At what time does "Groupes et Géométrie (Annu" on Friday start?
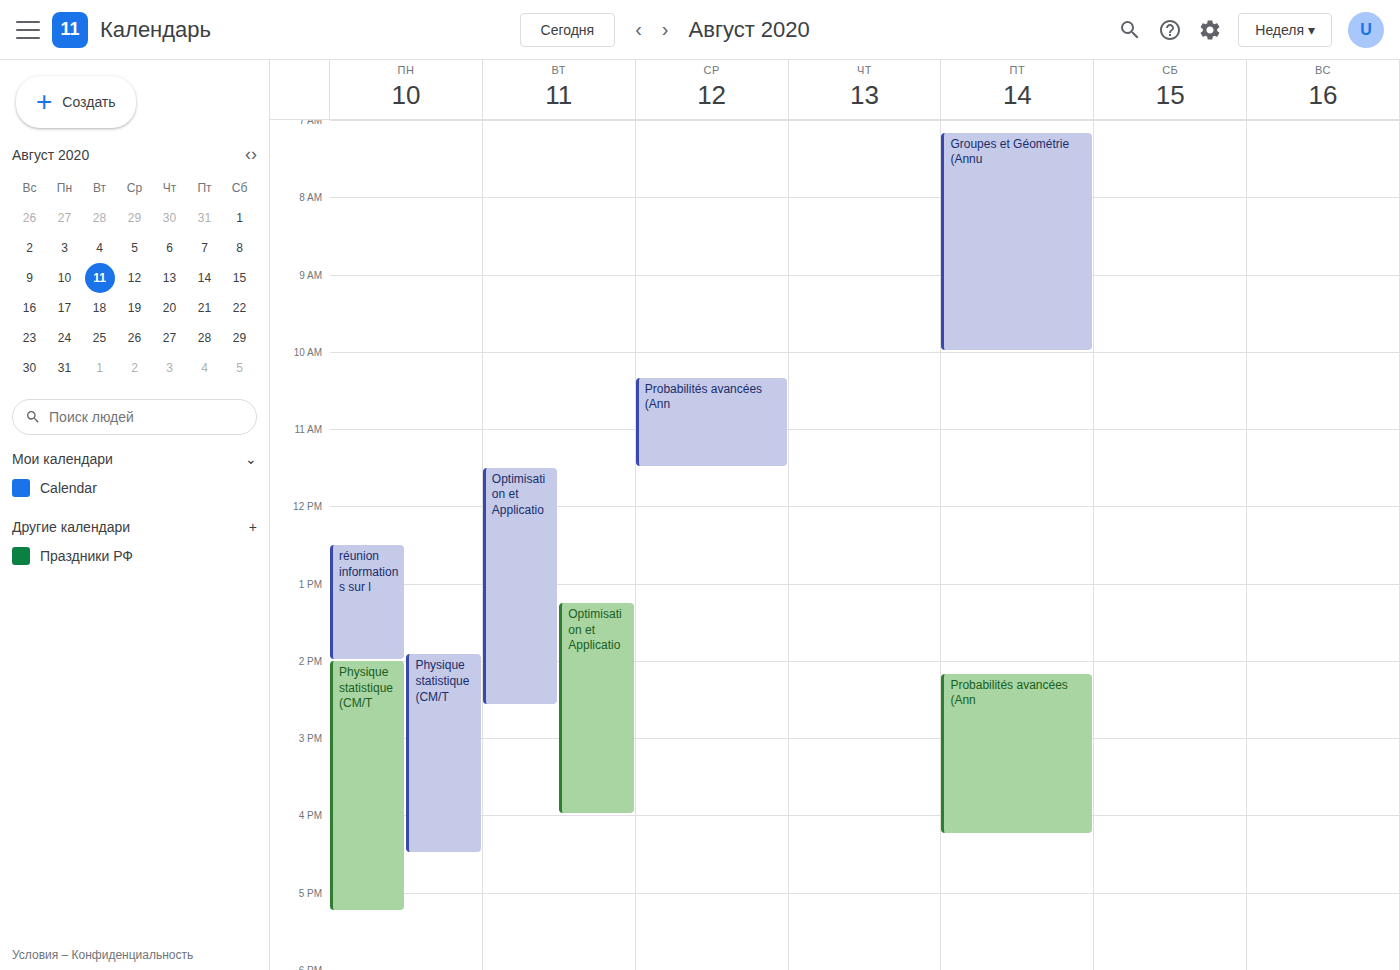
7:10 AM